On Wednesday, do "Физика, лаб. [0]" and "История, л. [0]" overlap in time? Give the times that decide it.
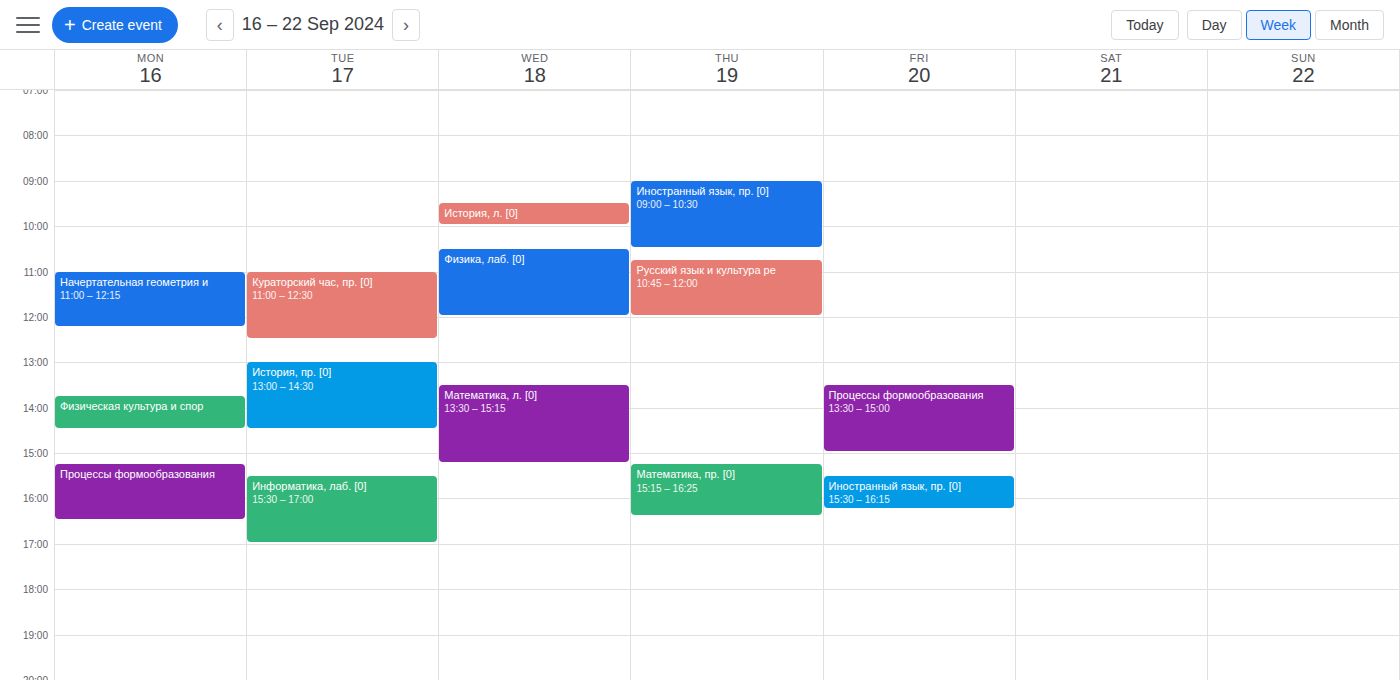
"История, л. [0]" ends at 10:00 and "Физика, лаб. [0]" starts at 10:30 -- no overlap.